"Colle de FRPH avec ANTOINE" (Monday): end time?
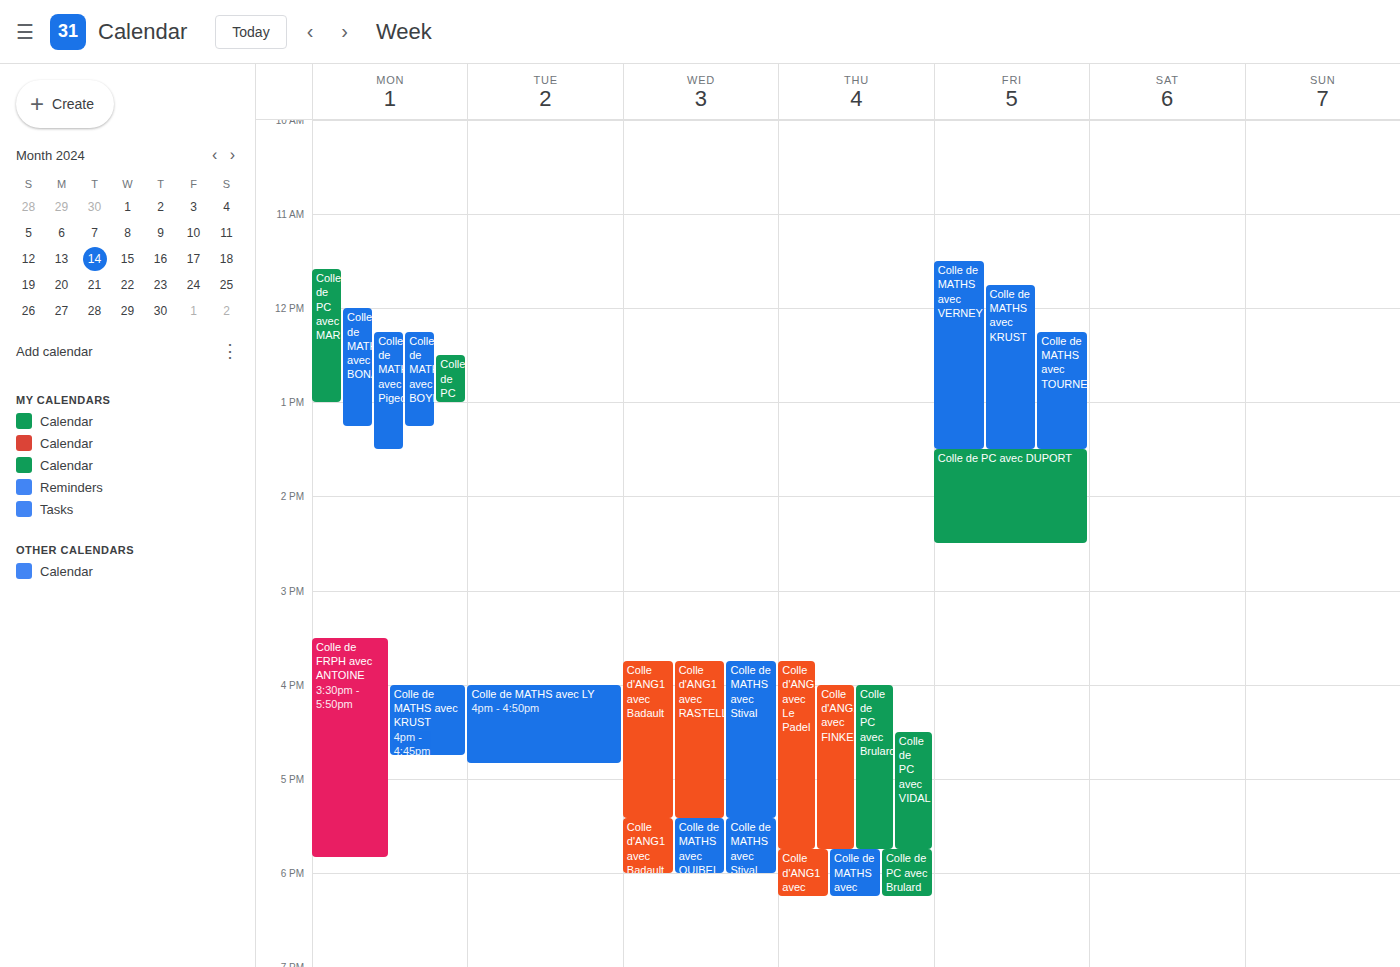
5:50 PM